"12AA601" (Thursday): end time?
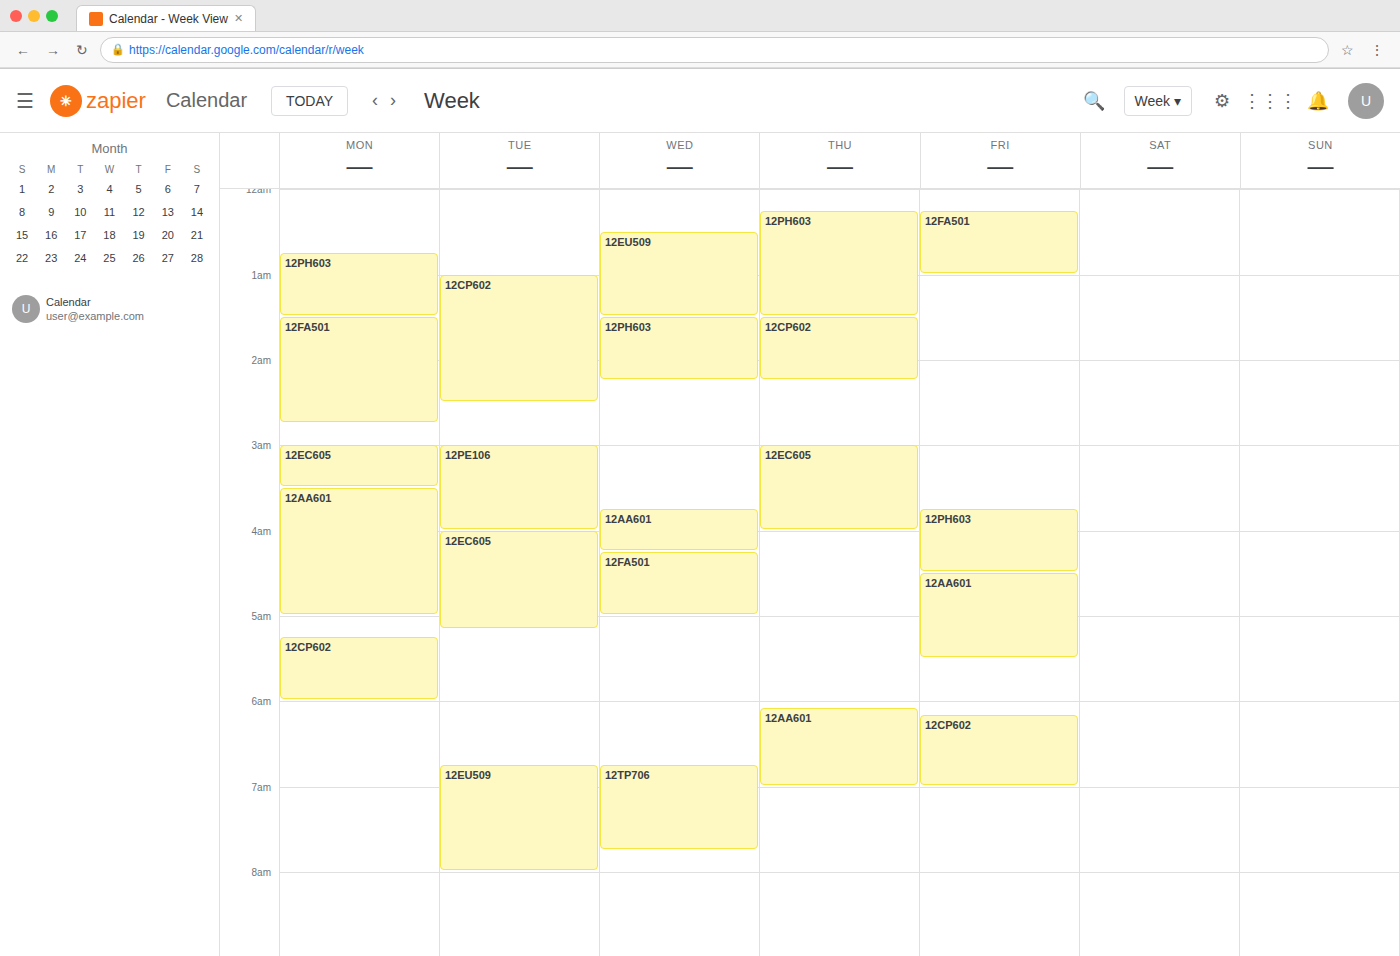
07:00